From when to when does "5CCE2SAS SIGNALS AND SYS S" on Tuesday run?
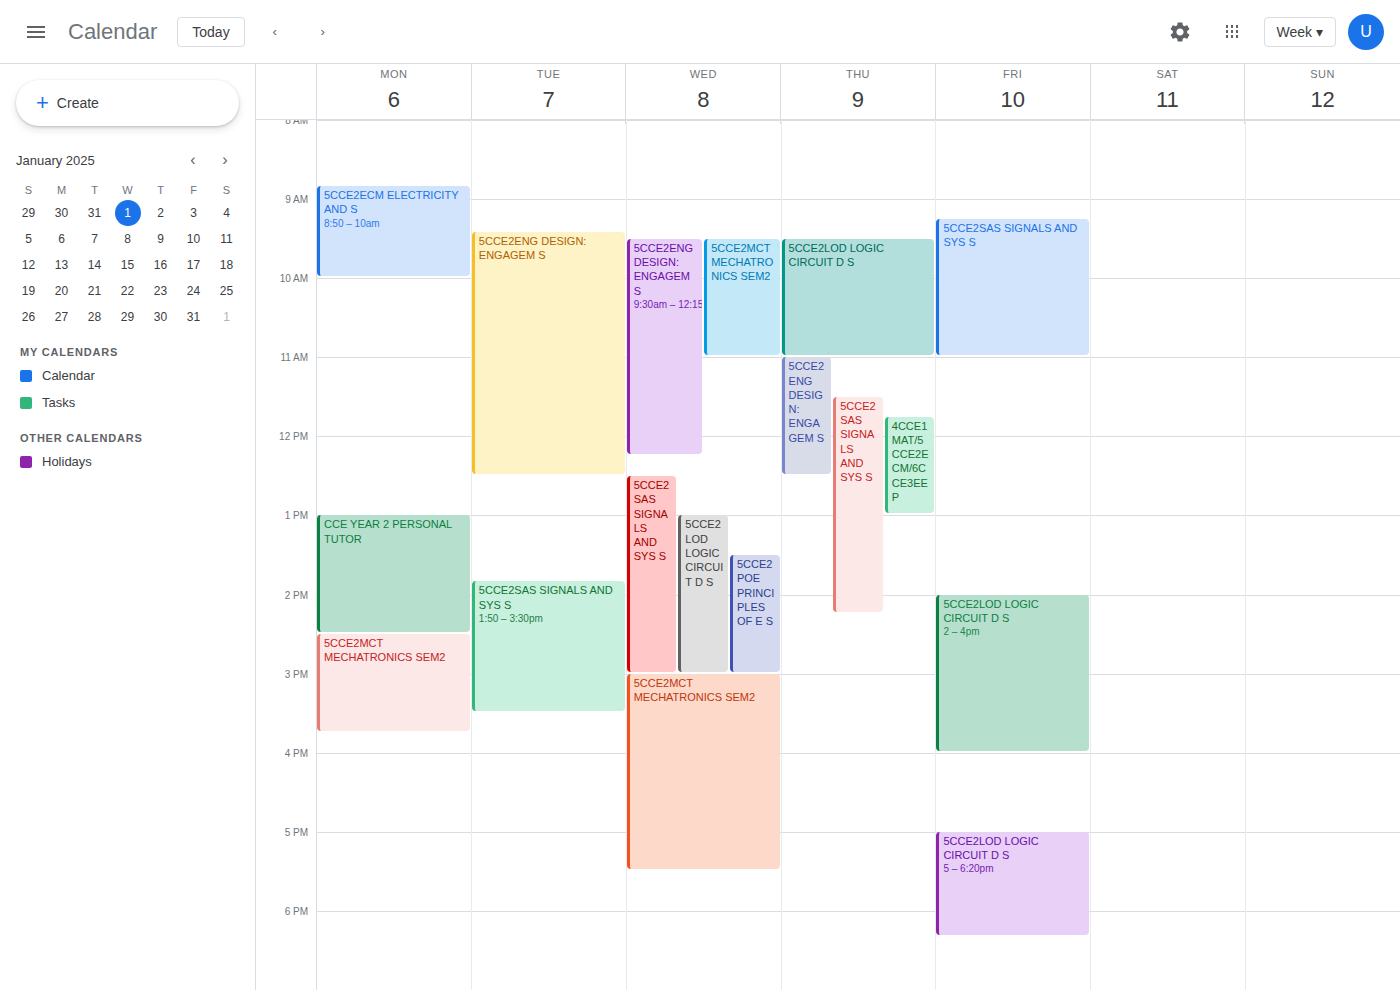
1:50 PM to 3:30 PM